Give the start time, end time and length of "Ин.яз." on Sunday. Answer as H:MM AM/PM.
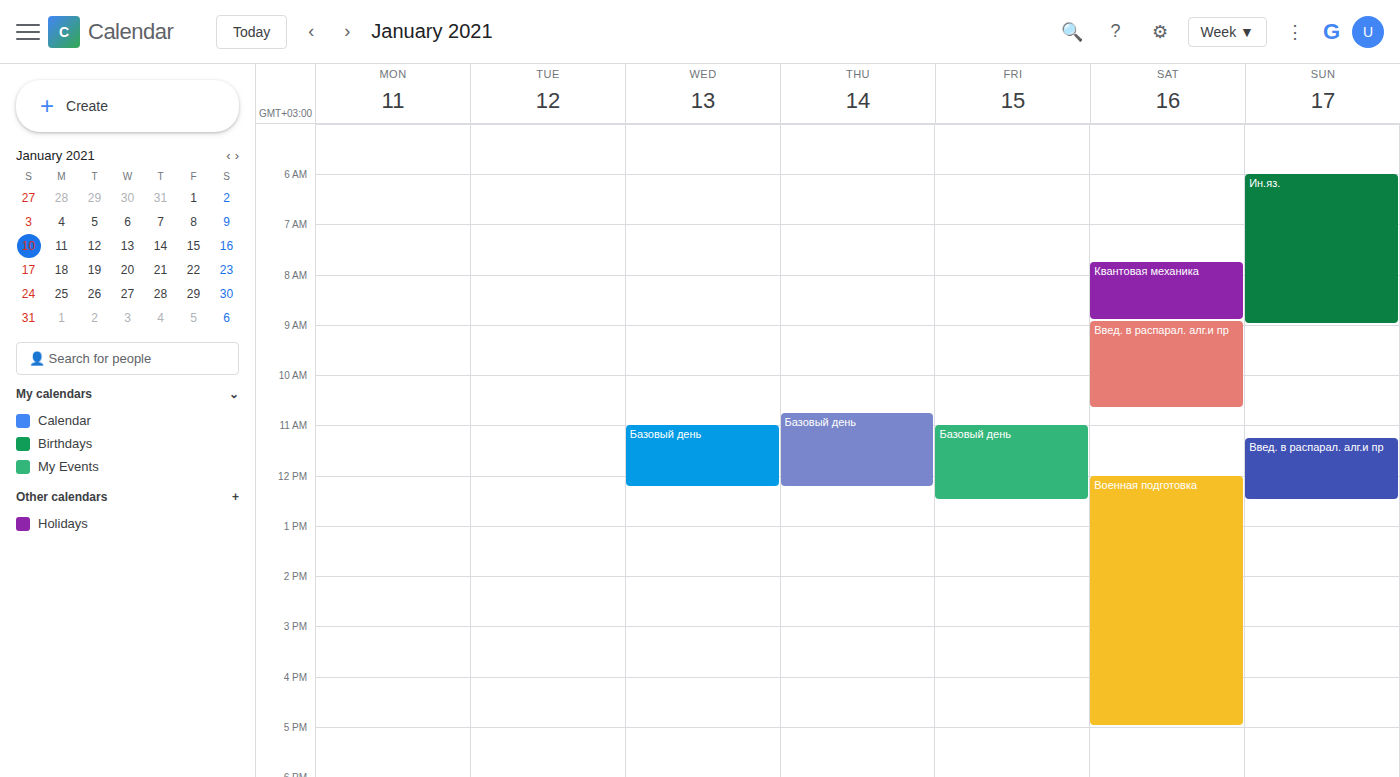
6:00 AM to 9:00 AM, 3 hours